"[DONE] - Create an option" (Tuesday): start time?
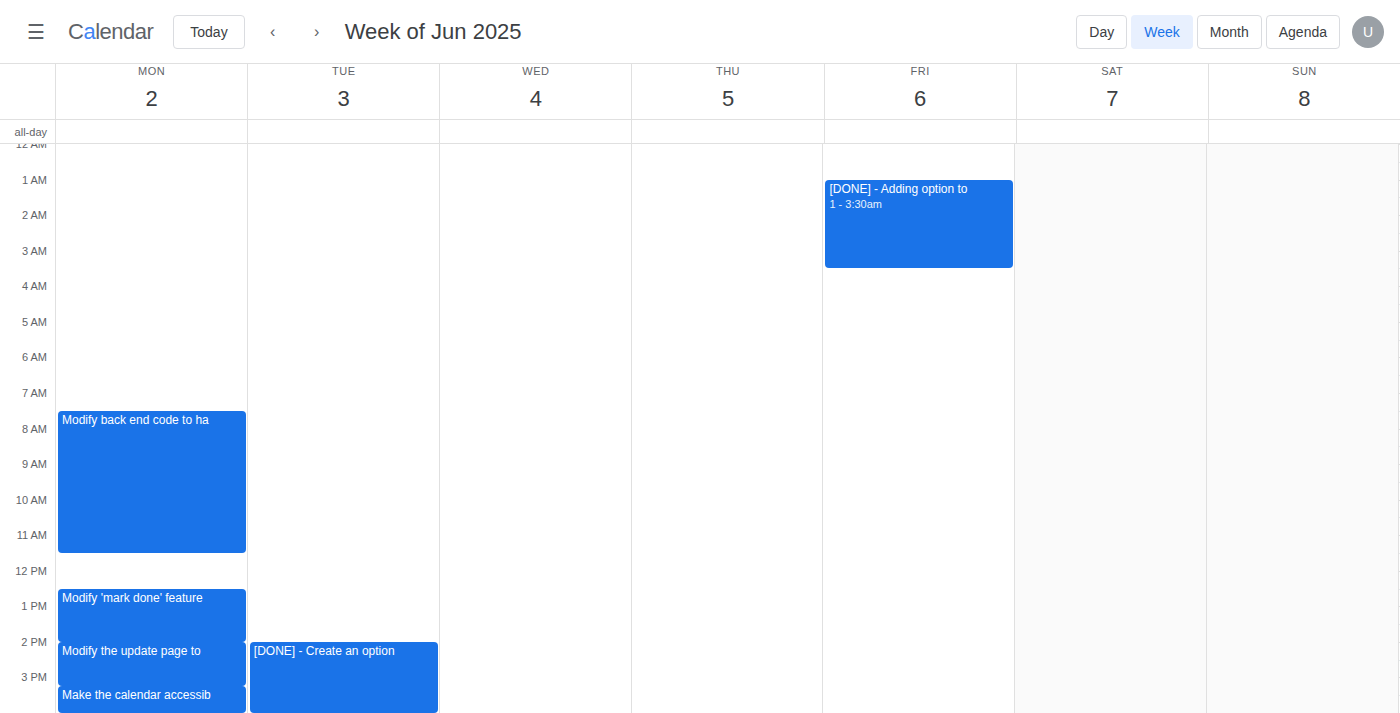
2:00 PM